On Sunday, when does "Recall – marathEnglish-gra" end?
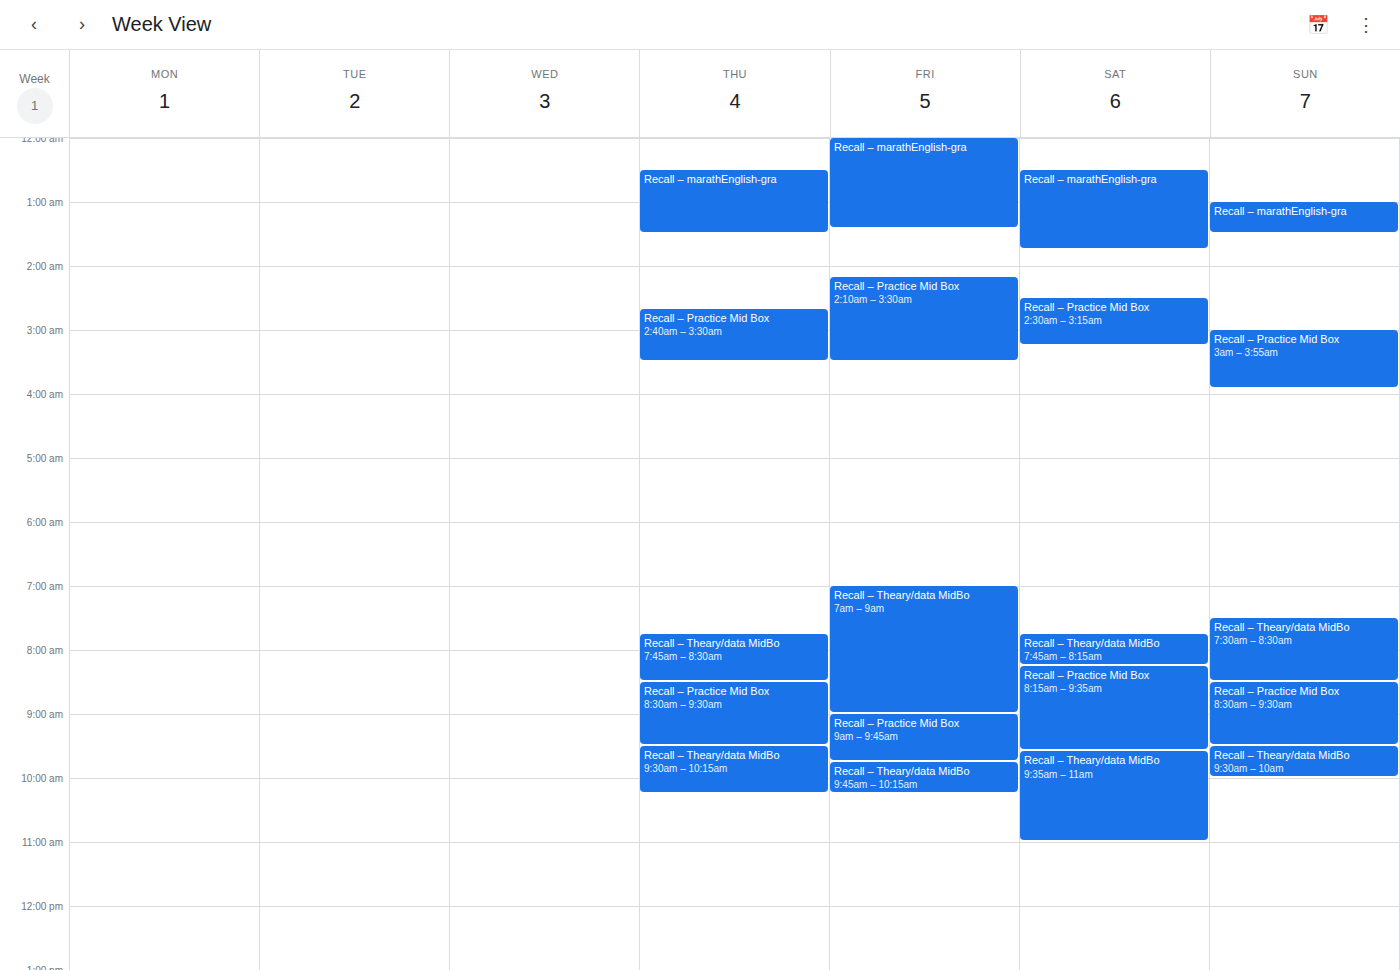
1:30 AM